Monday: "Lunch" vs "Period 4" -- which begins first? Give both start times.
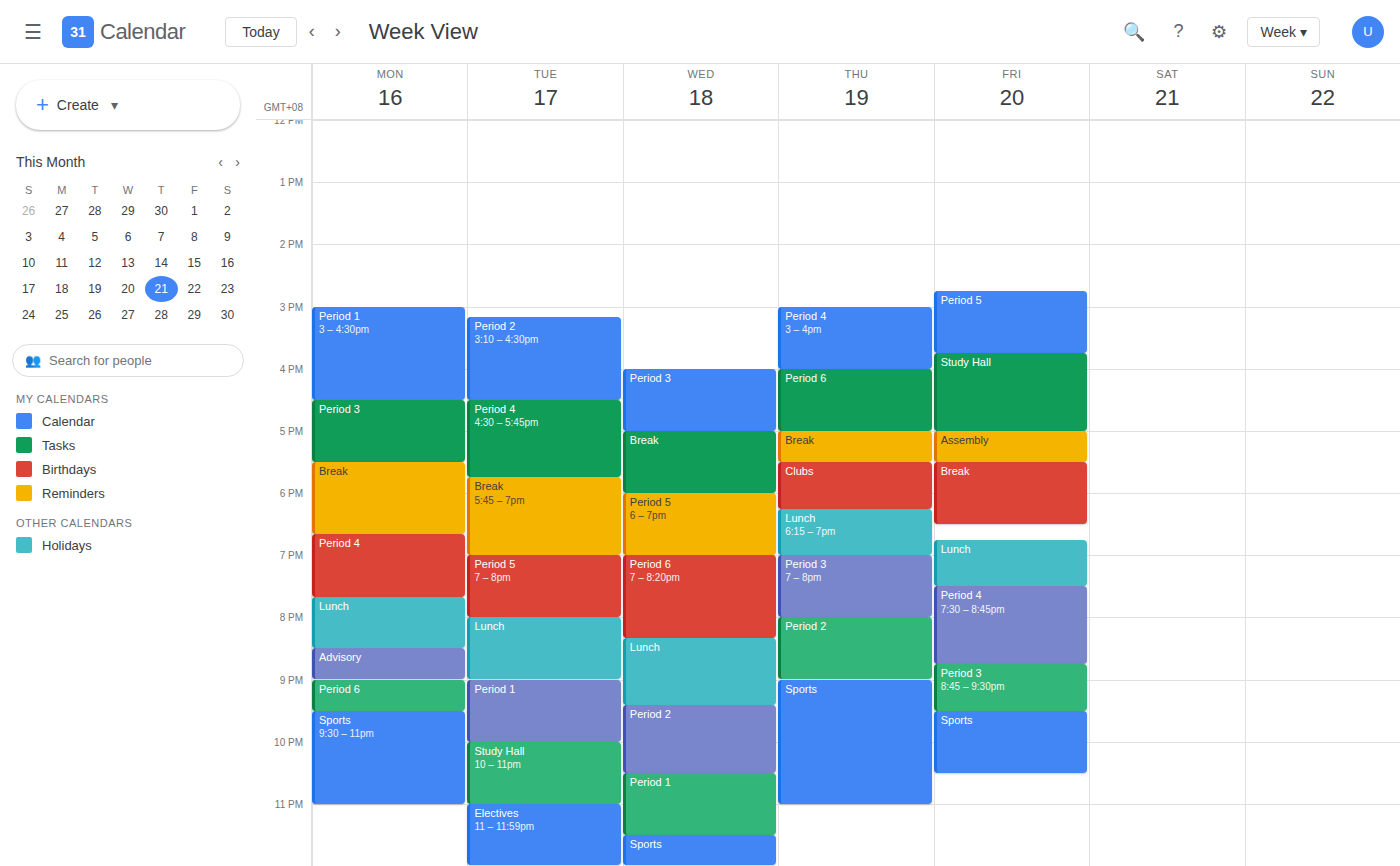
"Period 4" 6:40 PM; "Lunch" 7:40 PM.